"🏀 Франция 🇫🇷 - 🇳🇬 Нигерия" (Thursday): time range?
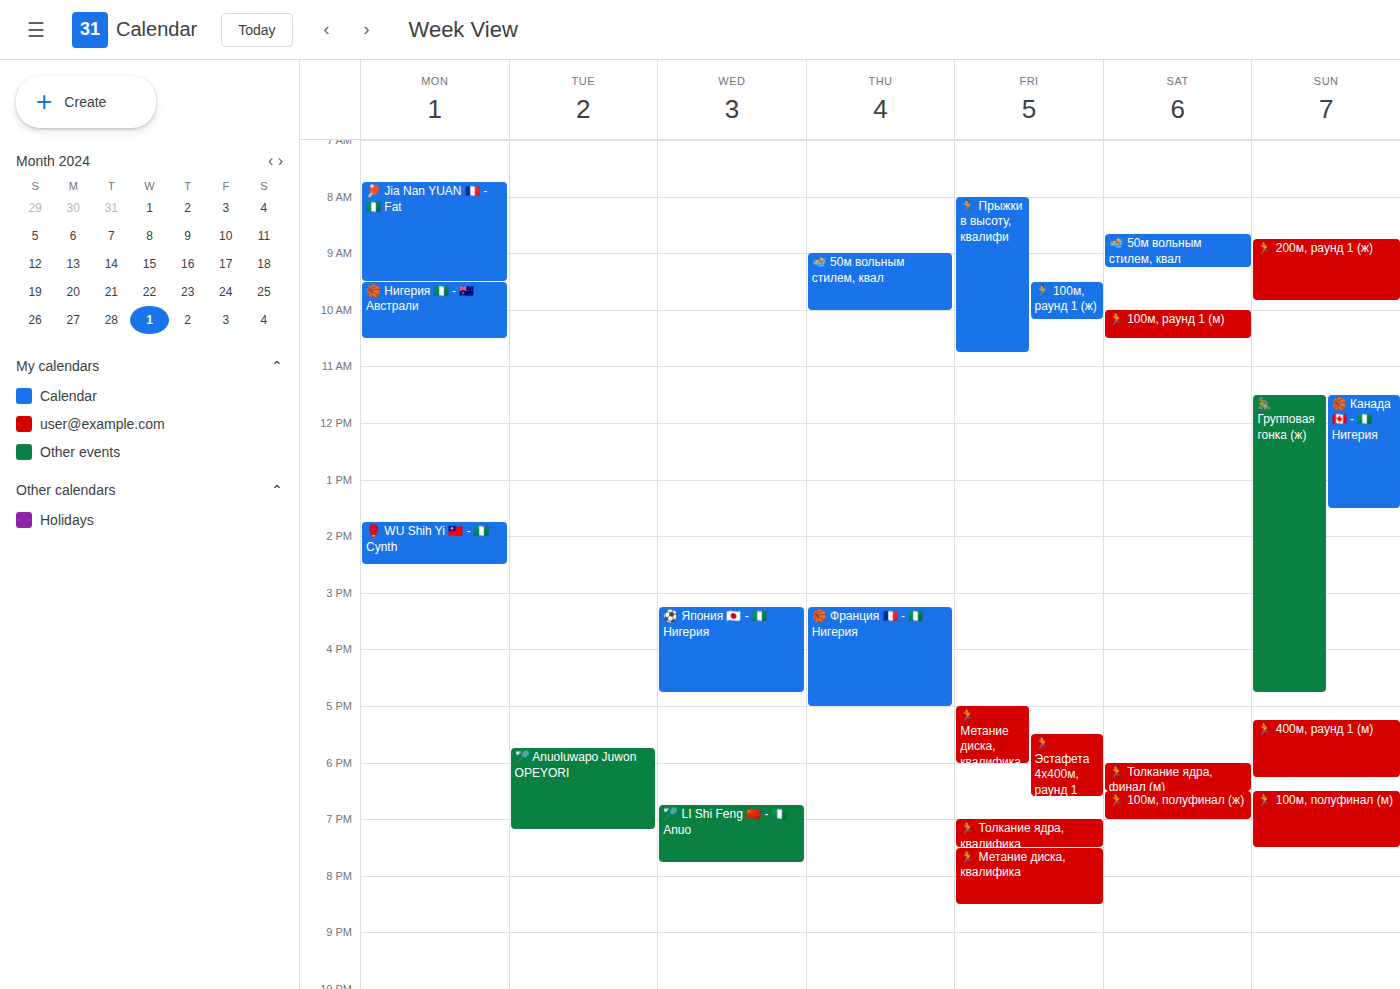
3:15 PM to 5:00 PM